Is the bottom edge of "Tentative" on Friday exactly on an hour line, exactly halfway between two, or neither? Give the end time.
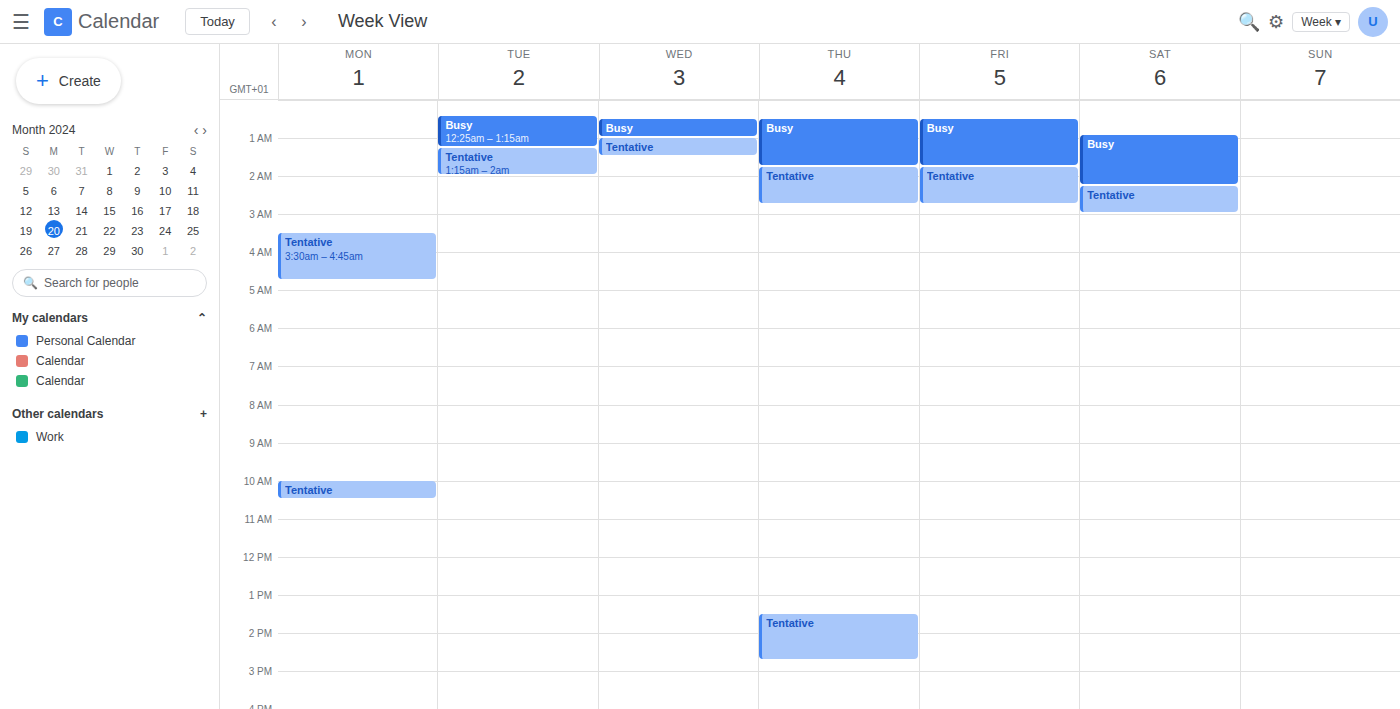
2:45 AM -- neither: three quarters of the way from the 2 AM line to the 3 AM line.